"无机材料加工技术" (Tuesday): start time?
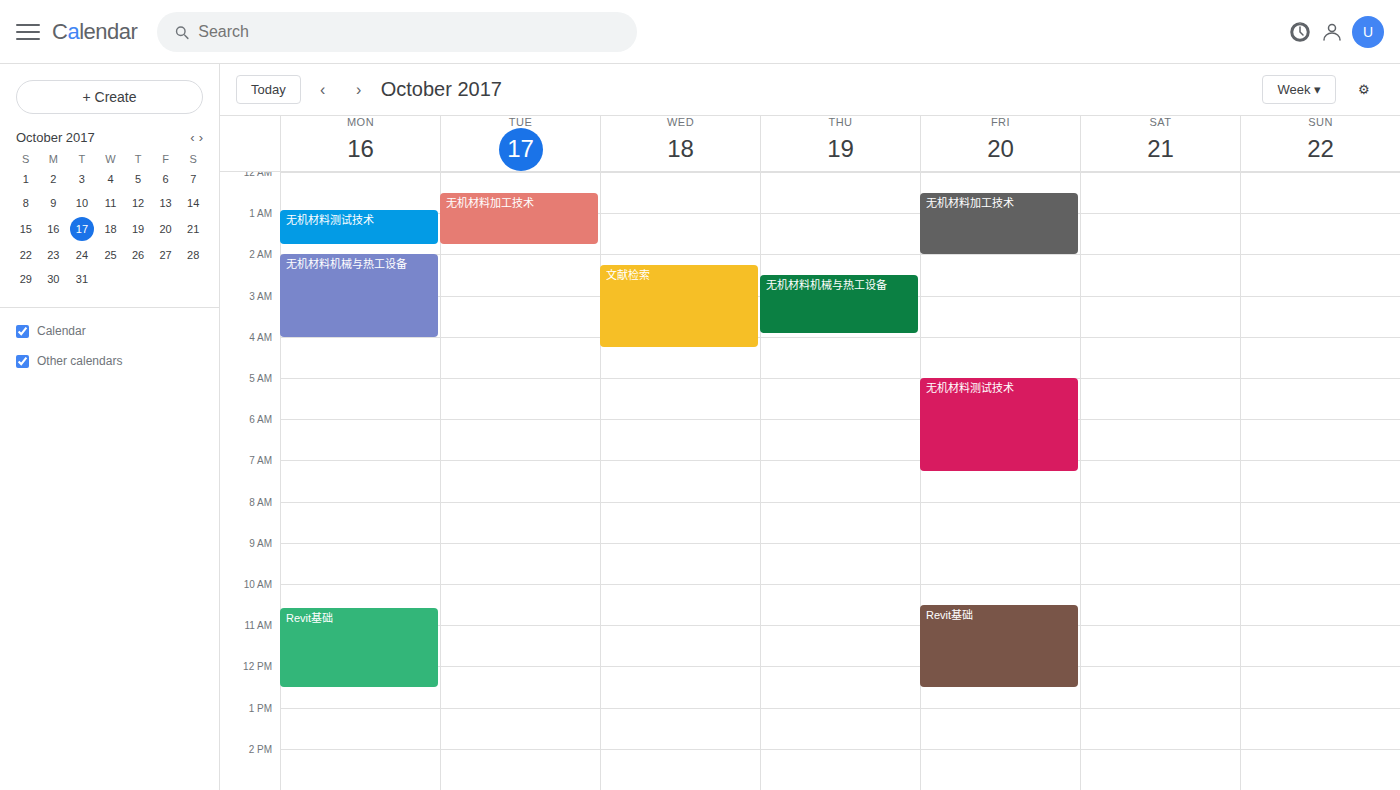
12:30 AM